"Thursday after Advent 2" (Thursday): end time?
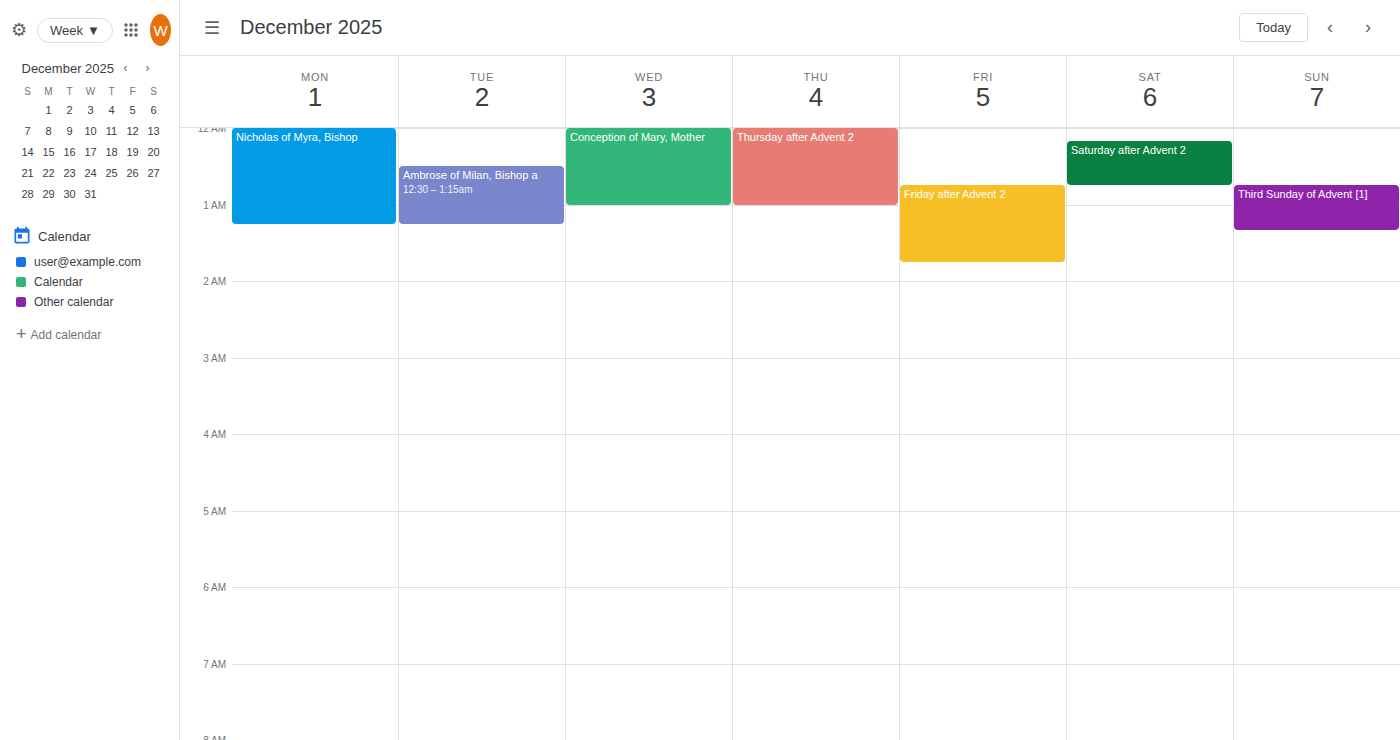
1:00 AM